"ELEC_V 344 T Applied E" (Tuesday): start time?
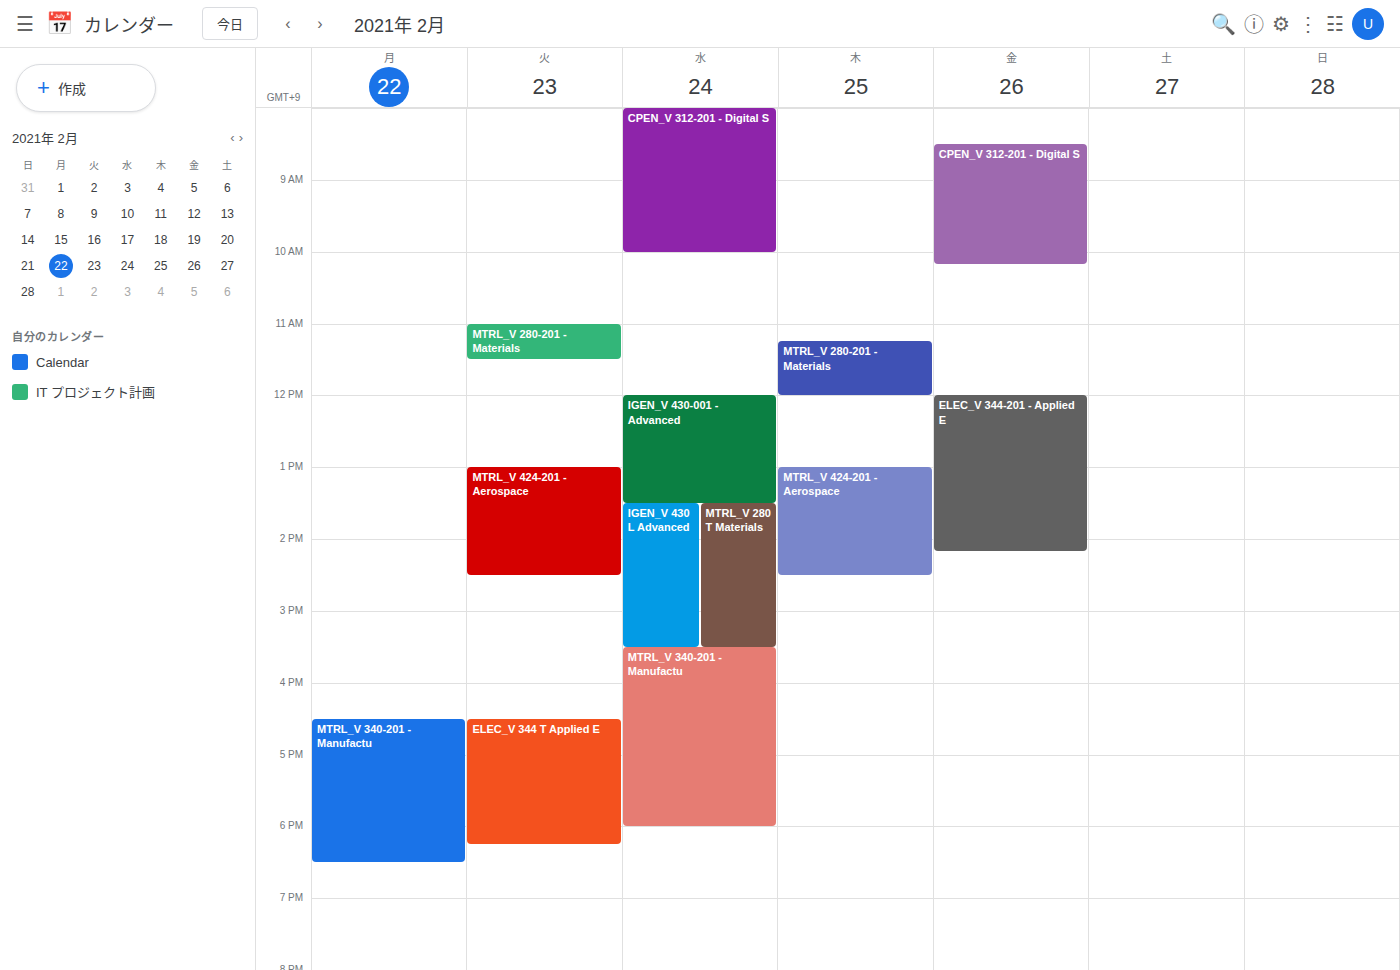
4:30 PM